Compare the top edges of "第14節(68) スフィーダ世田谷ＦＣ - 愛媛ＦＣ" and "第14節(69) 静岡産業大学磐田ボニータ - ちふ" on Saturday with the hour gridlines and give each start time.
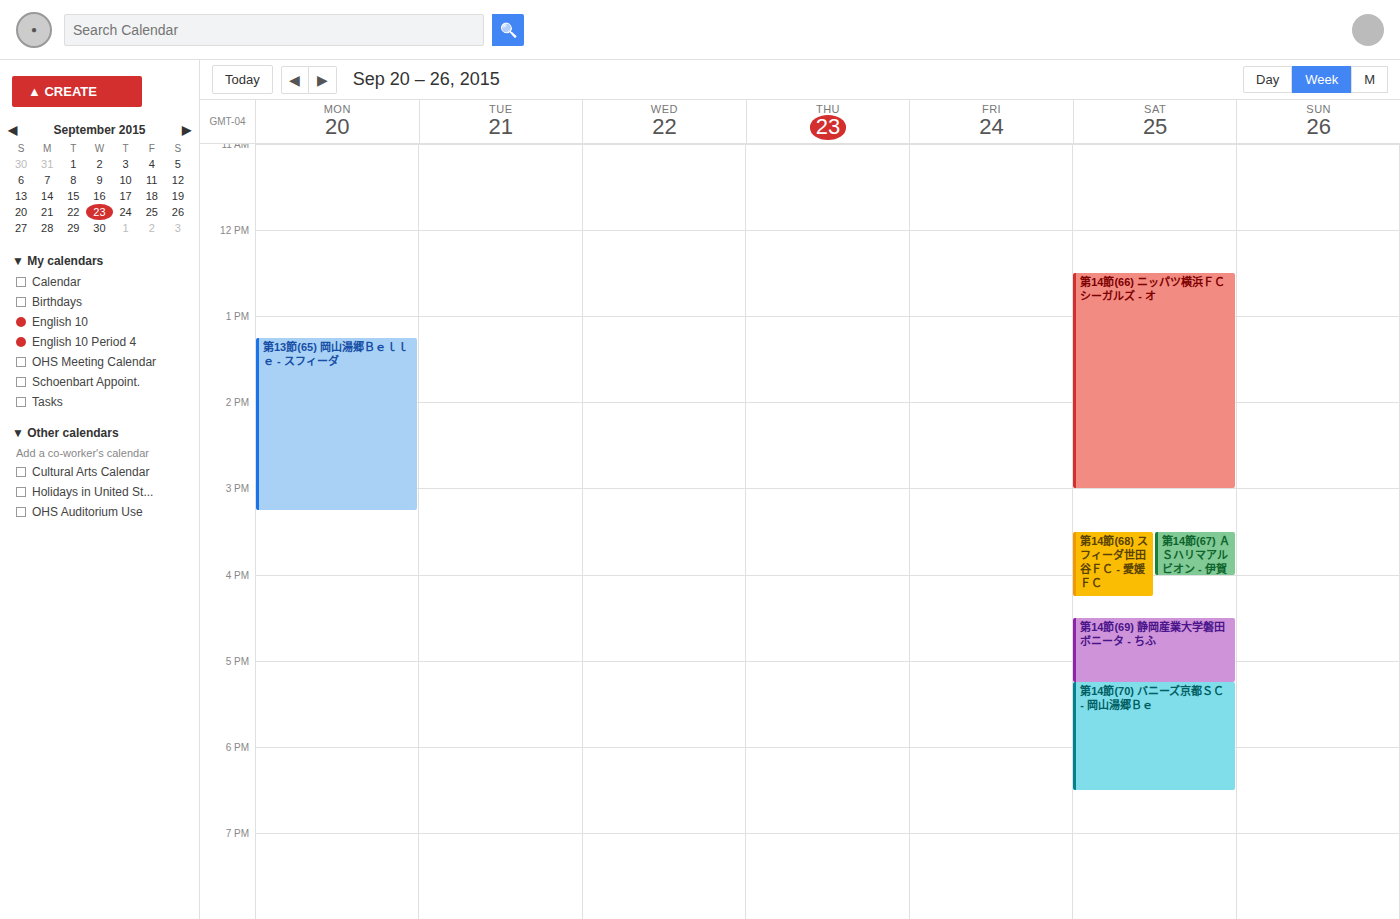
"第14節(68) スフィーダ世田谷ＦＣ - 愛媛ＦＣ": 3:30 PM, halfway between the 3 PM and 4 PM lines. "第14節(69) 静岡産業大学磐田ボニータ - ちふ": 4:30 PM, halfway between the 4 PM and 5 PM lines.